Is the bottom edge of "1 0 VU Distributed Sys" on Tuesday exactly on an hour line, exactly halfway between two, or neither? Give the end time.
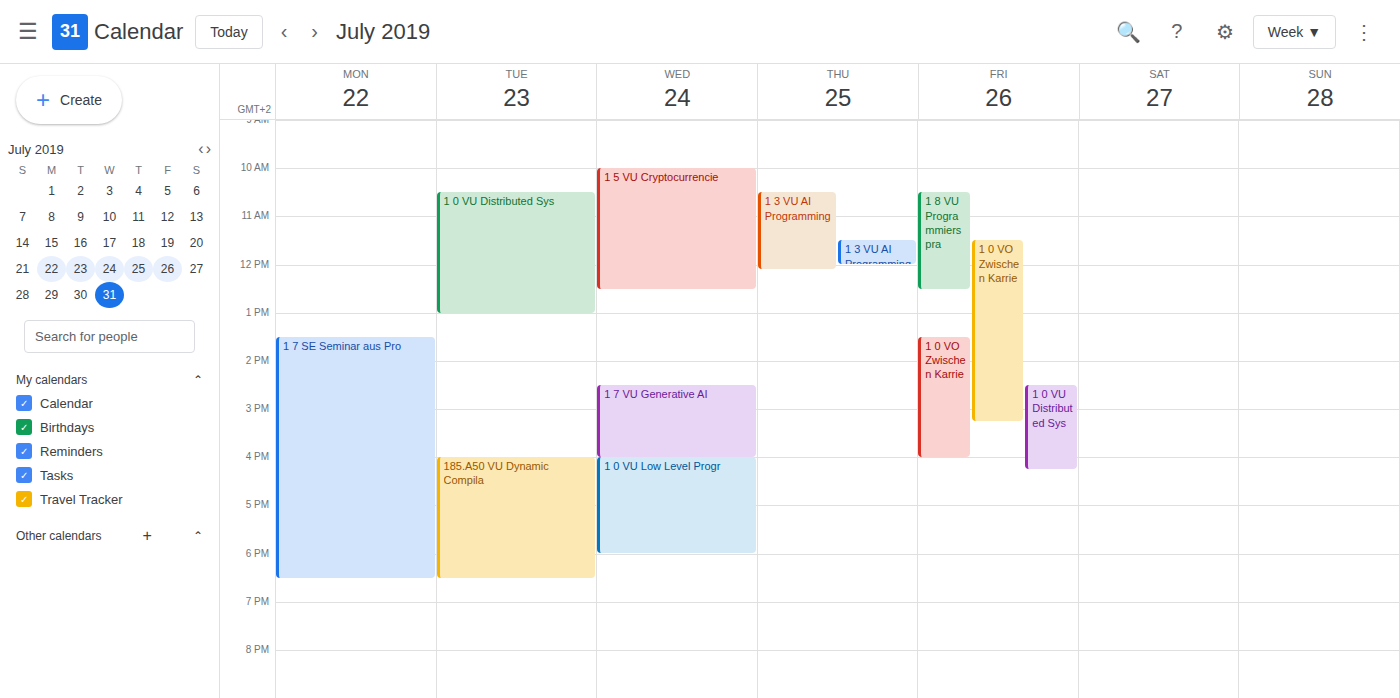
1:00 PM -- exactly on the 1 PM line.